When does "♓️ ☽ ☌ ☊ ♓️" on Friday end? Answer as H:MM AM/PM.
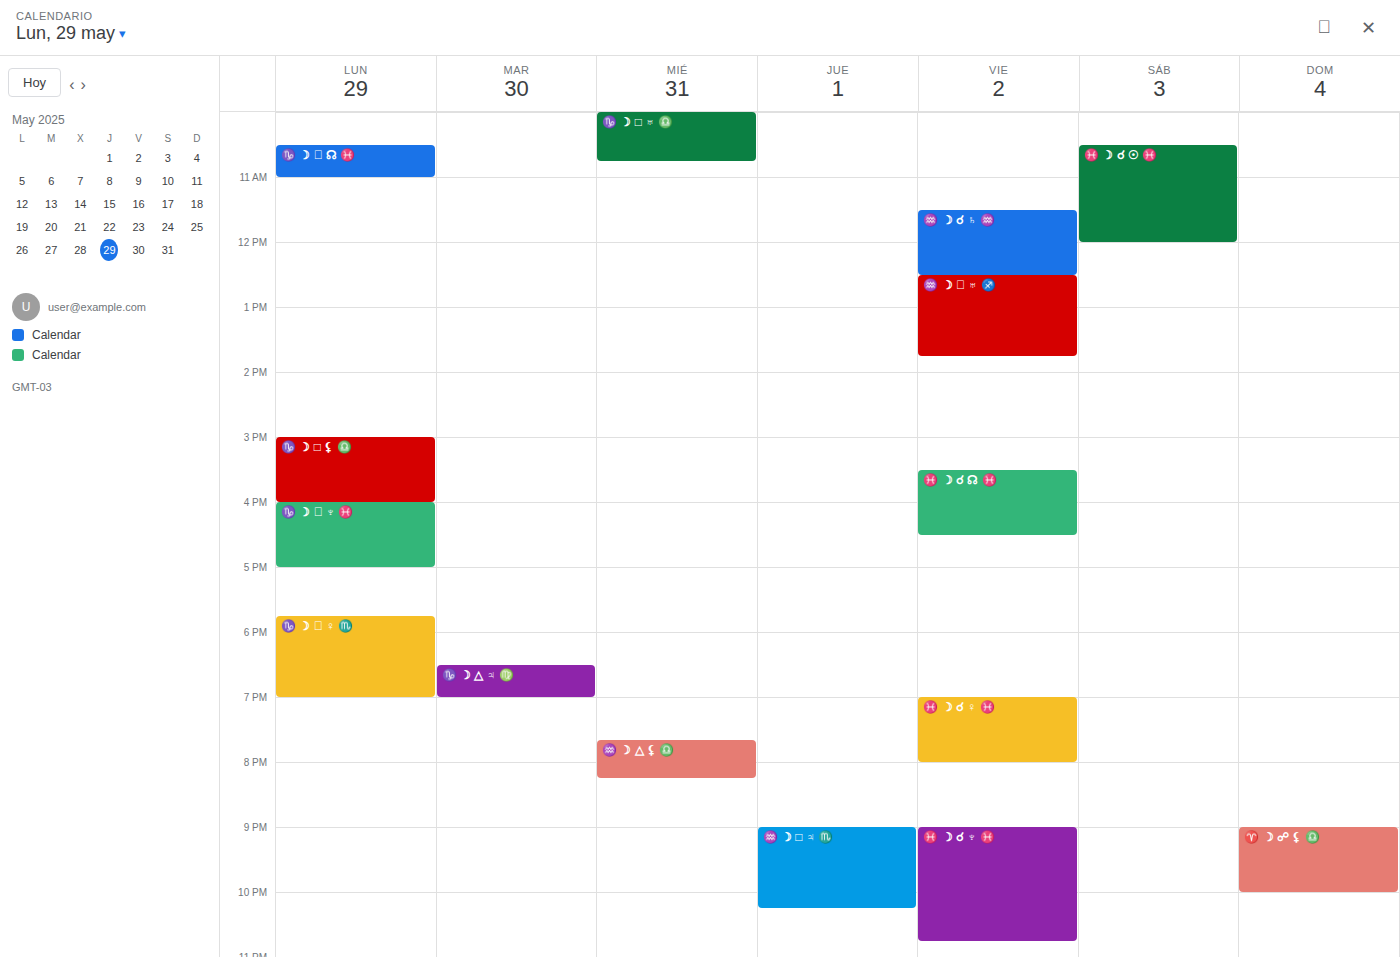
4:30 PM